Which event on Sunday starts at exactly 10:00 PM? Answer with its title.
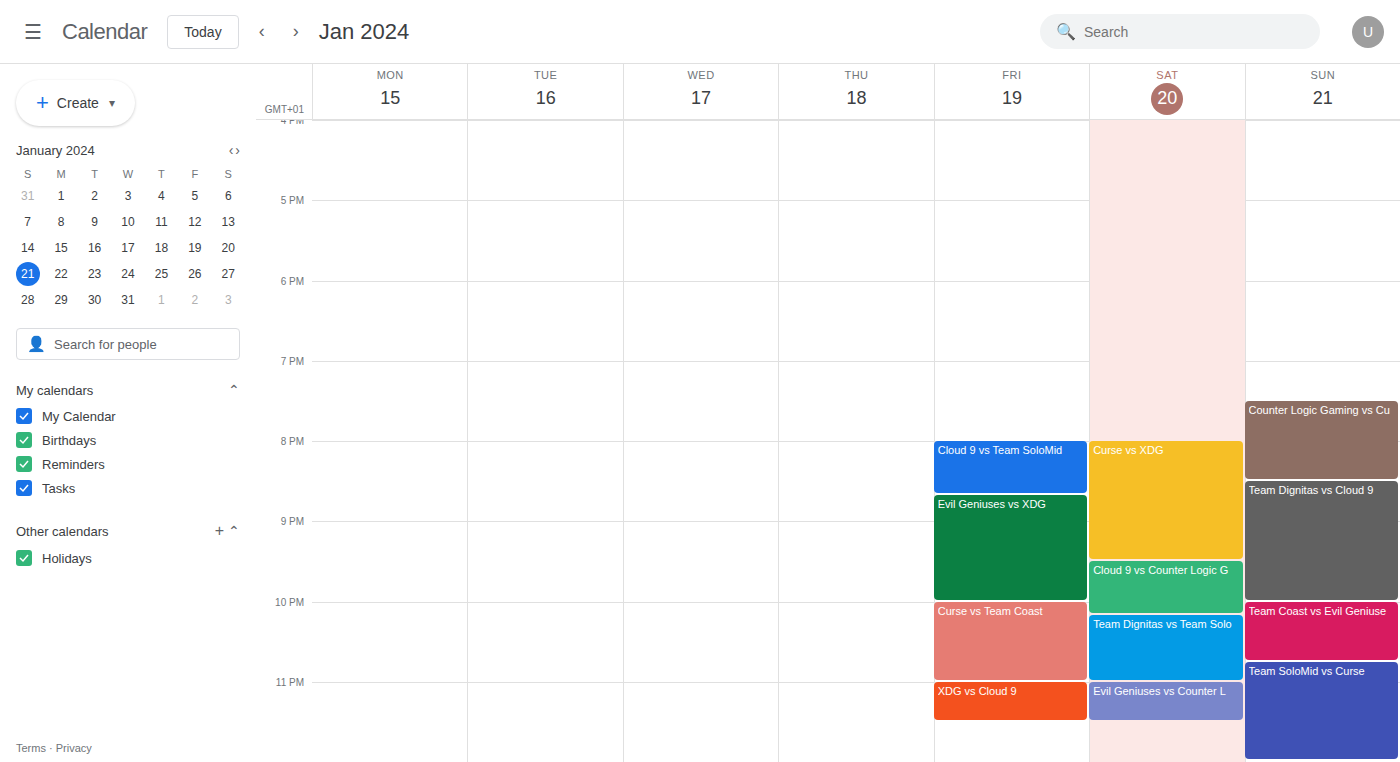
"Team Coast vs Evil Geniuse"